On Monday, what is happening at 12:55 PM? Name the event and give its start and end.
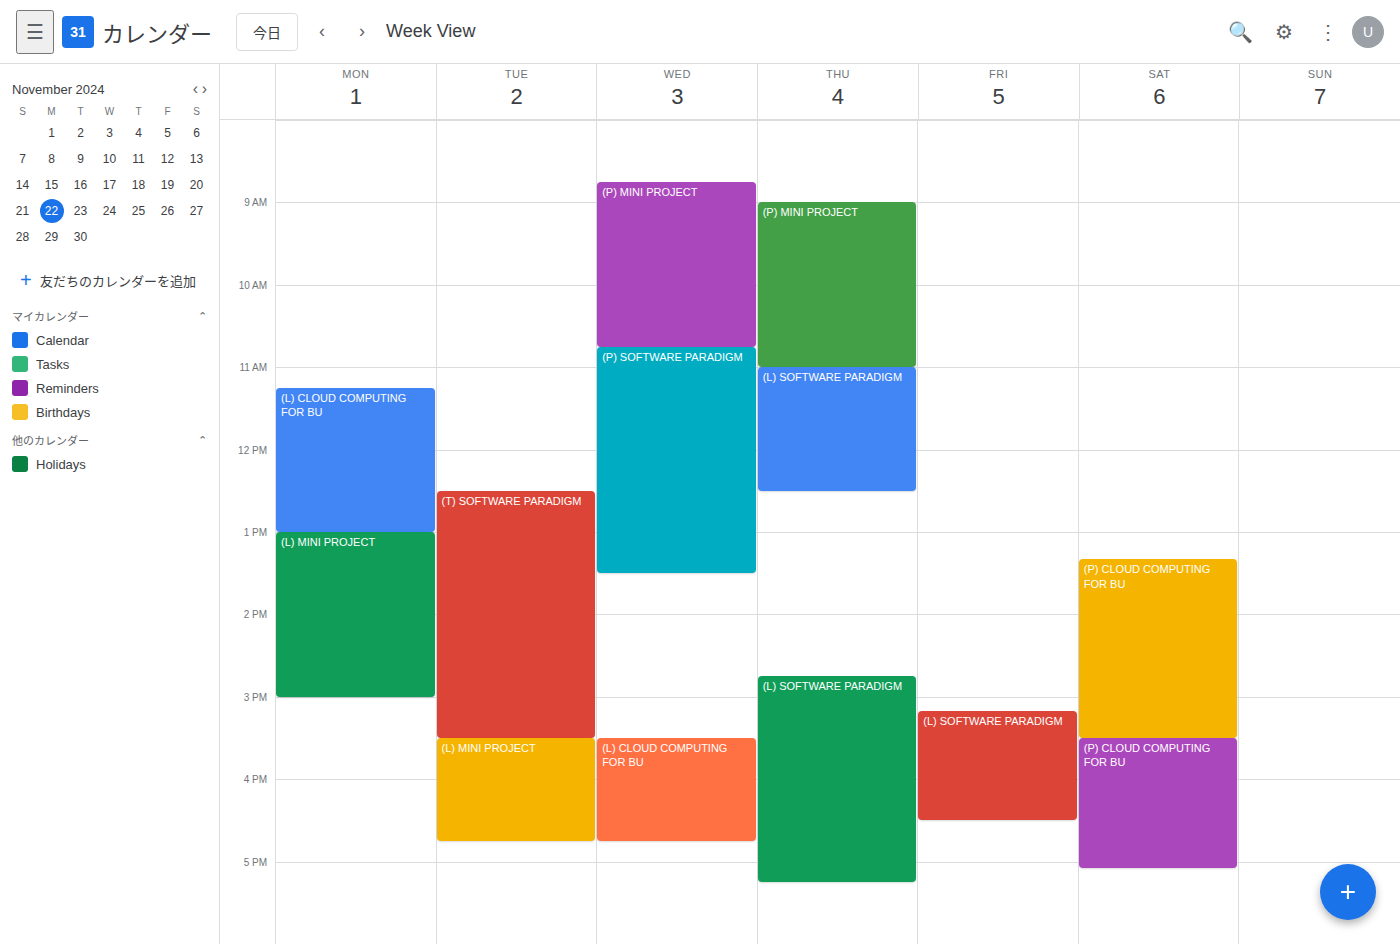
"(L) CLOUD COMPUTING FOR BU", 11:15 AM to 1:00 PM